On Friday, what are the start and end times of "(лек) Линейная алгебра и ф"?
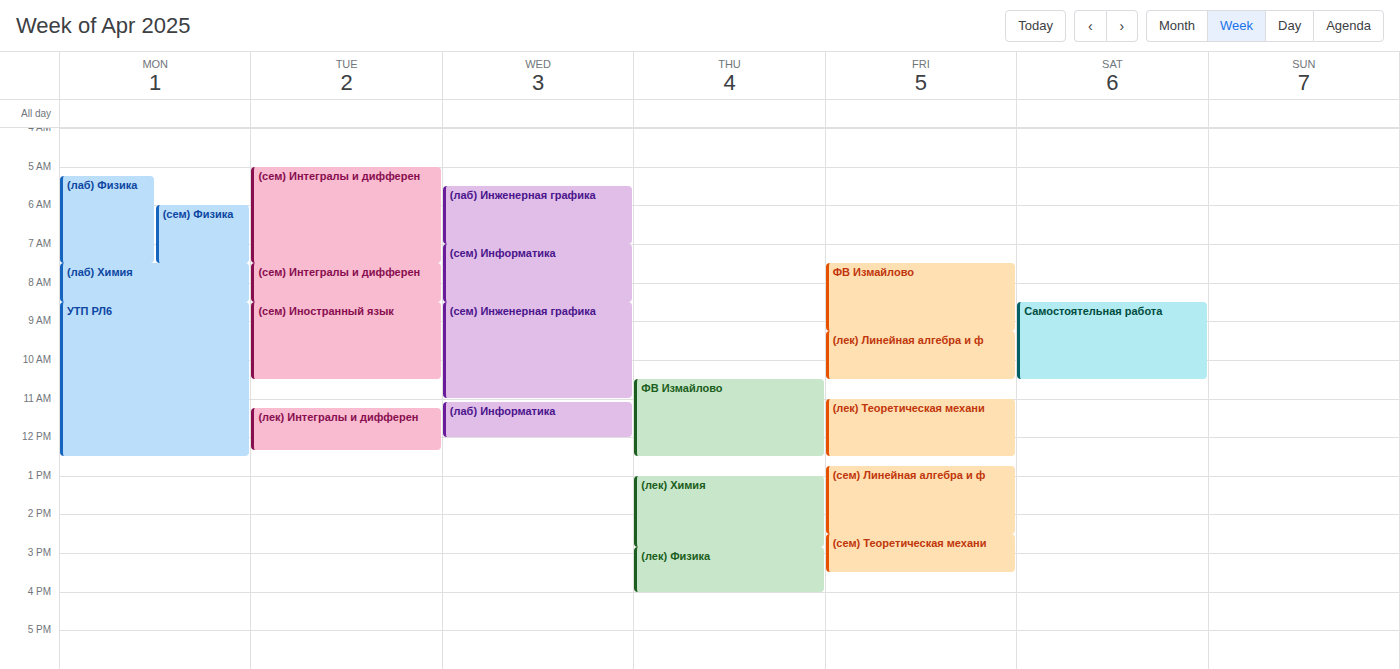
9:15 AM to 10:30 AM